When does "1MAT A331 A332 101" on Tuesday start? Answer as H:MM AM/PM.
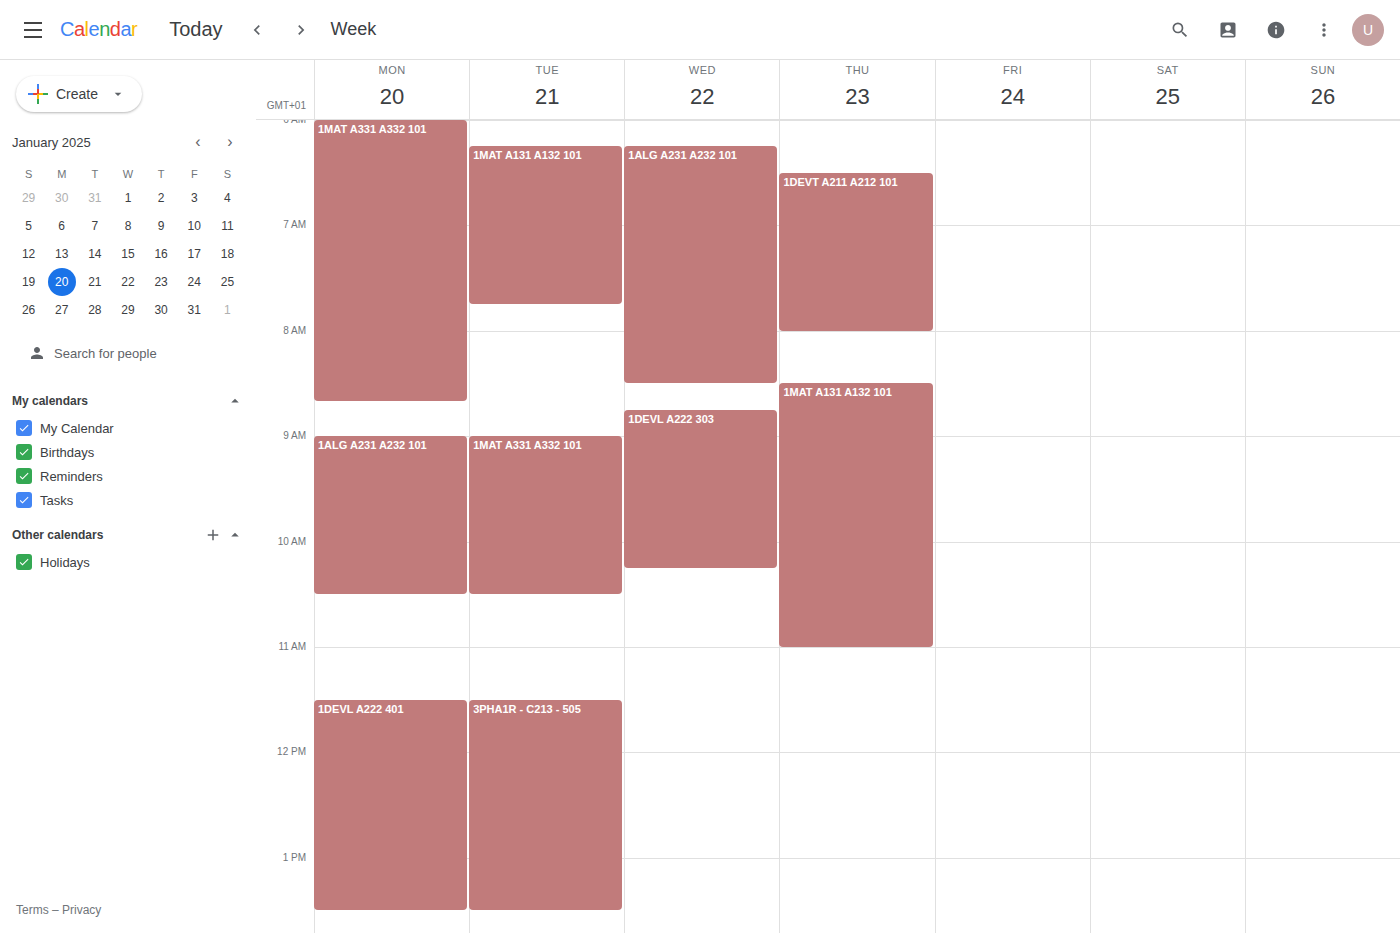
9:00 AM